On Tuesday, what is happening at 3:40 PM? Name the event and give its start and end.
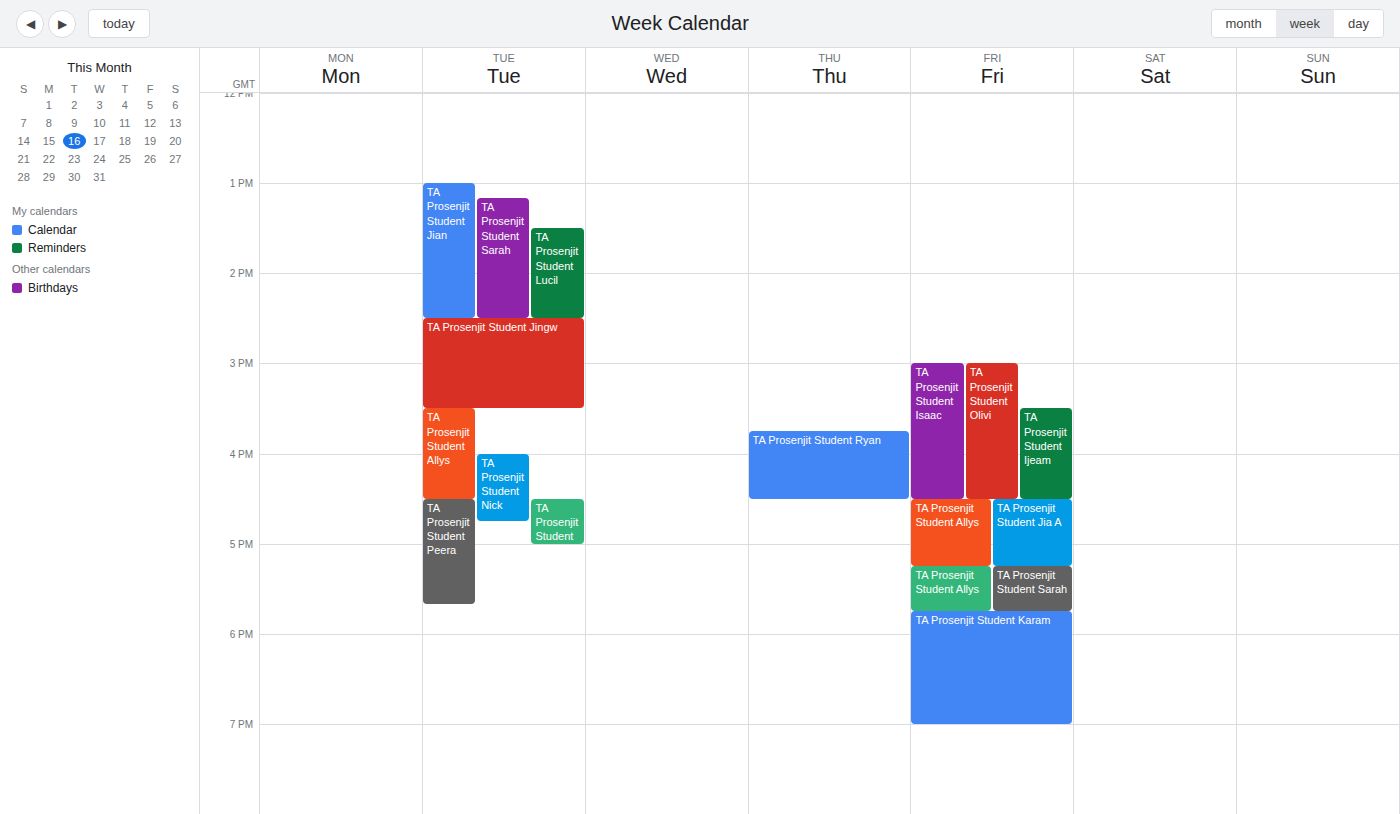
"TA Prosenjit Student Allys", 3:30 PM to 4:30 PM